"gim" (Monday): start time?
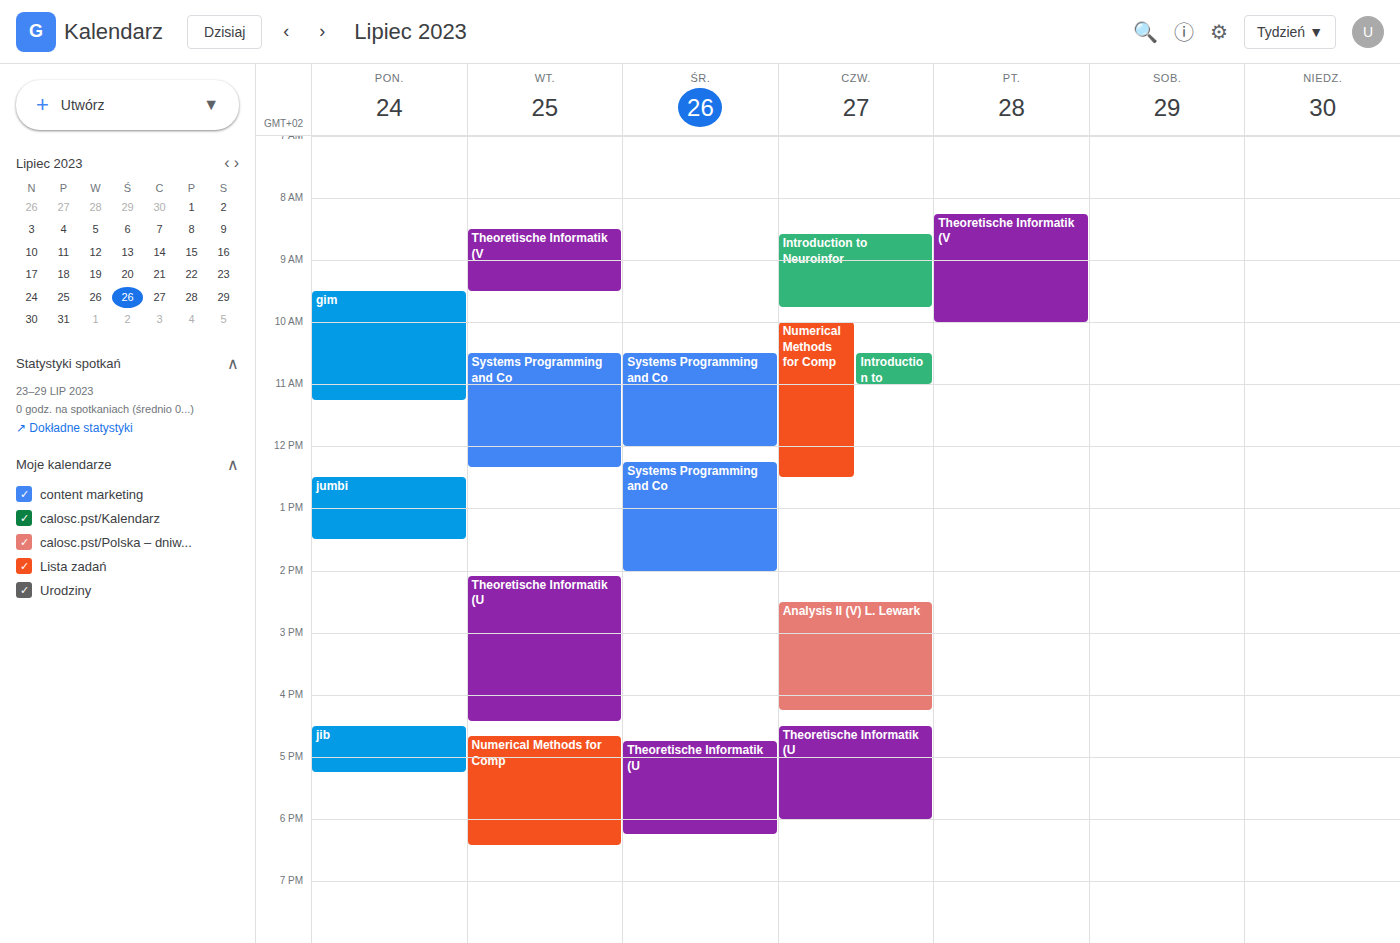
9:30 AM